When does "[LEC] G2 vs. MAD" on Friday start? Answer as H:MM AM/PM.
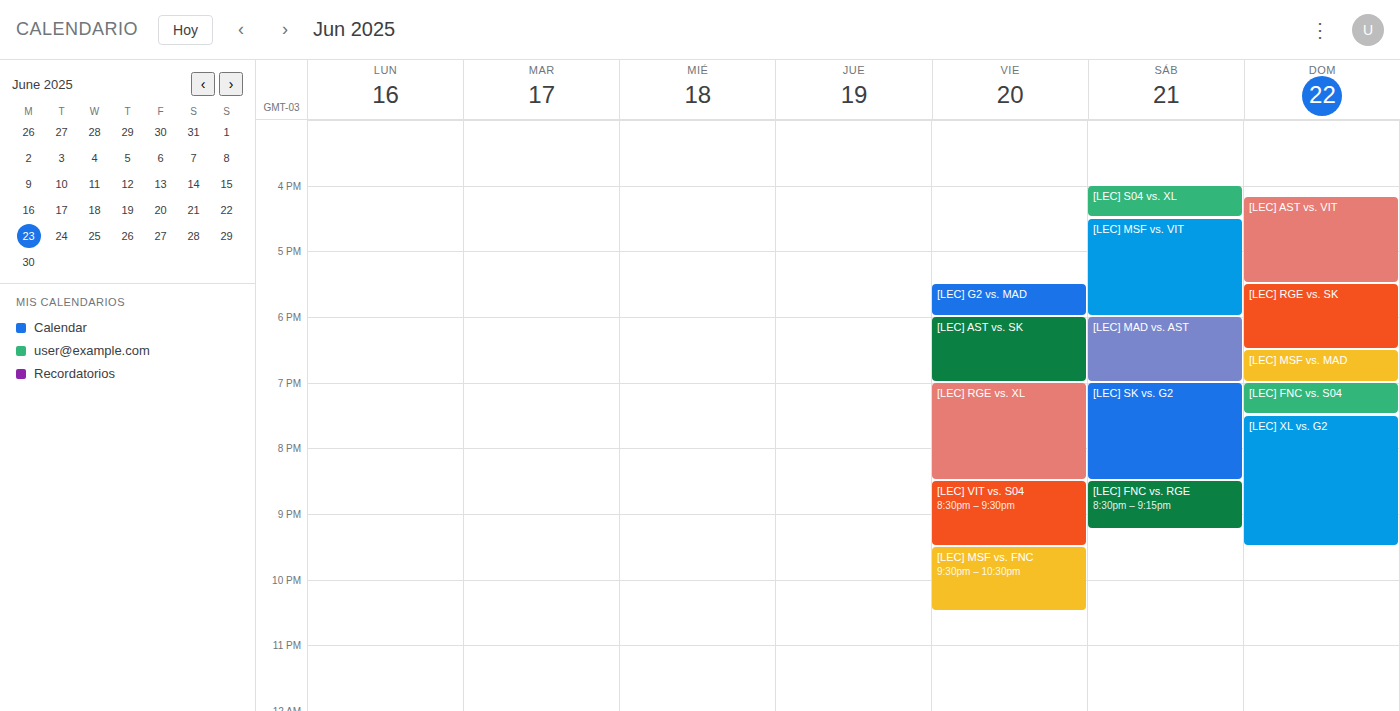
5:30 PM